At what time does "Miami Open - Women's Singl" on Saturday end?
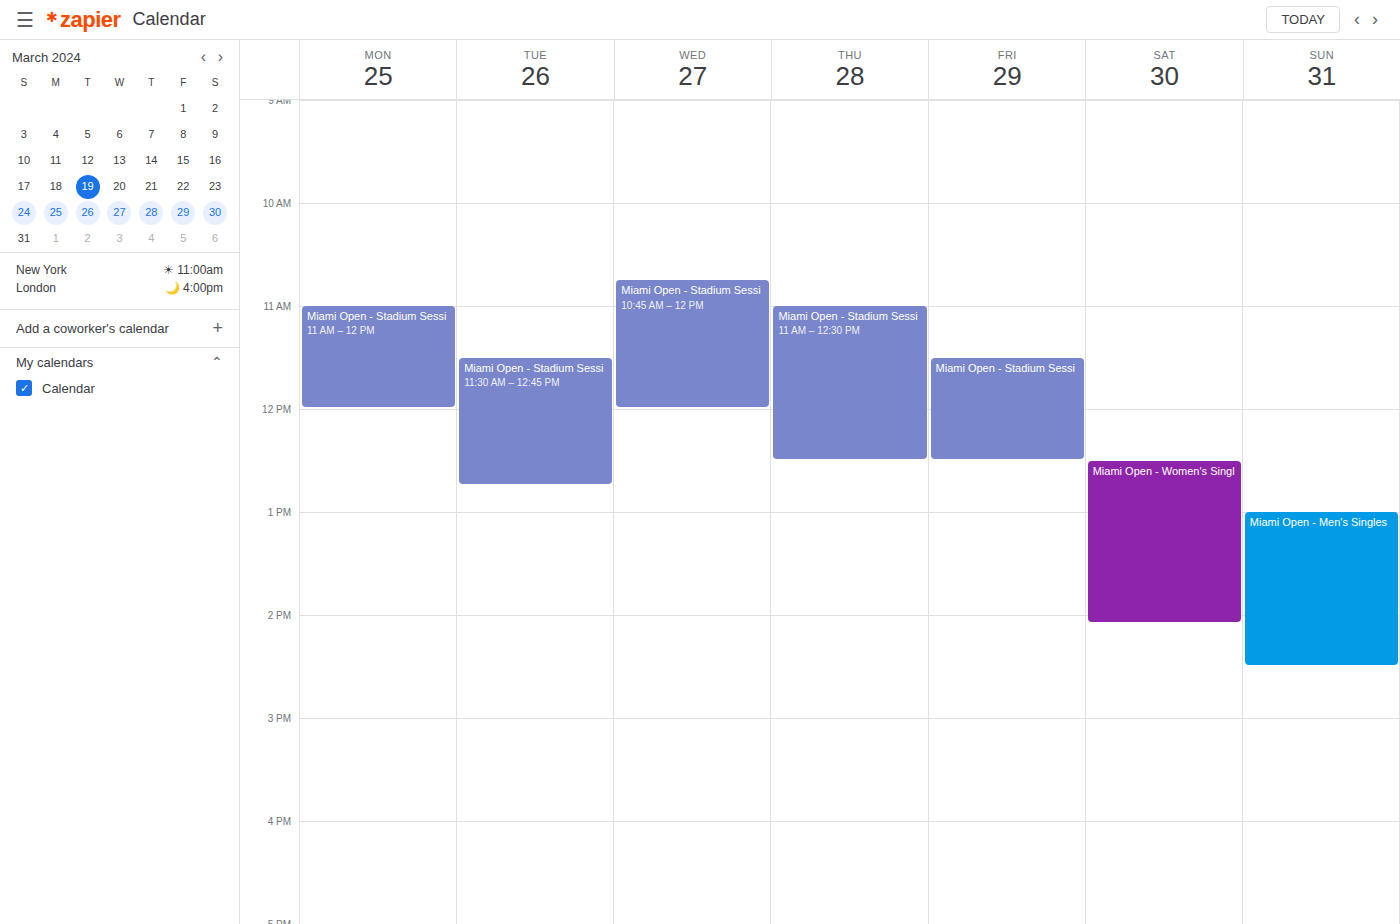
2:05 PM